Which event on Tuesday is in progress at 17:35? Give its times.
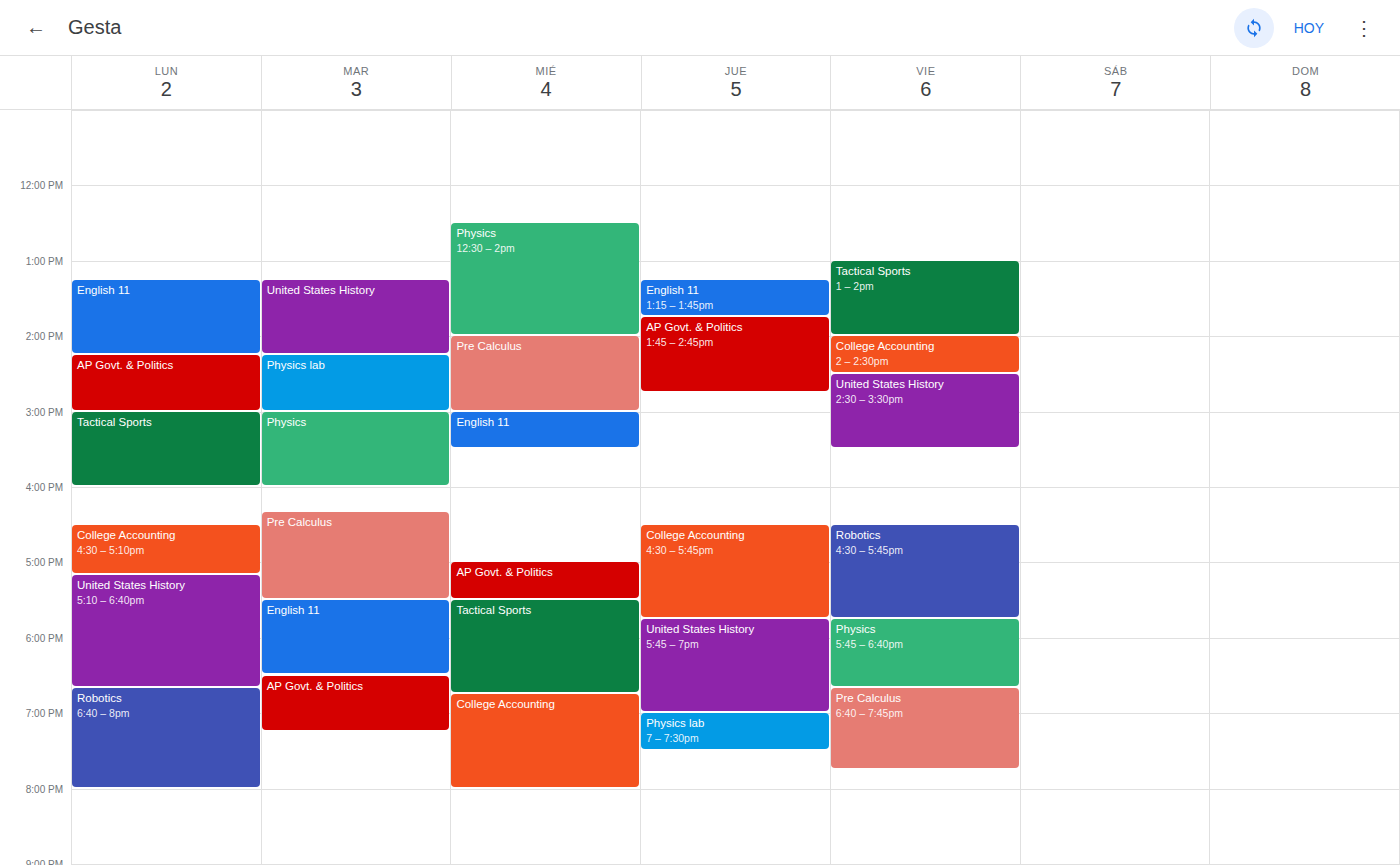
"English 11", 17:30 to 18:30